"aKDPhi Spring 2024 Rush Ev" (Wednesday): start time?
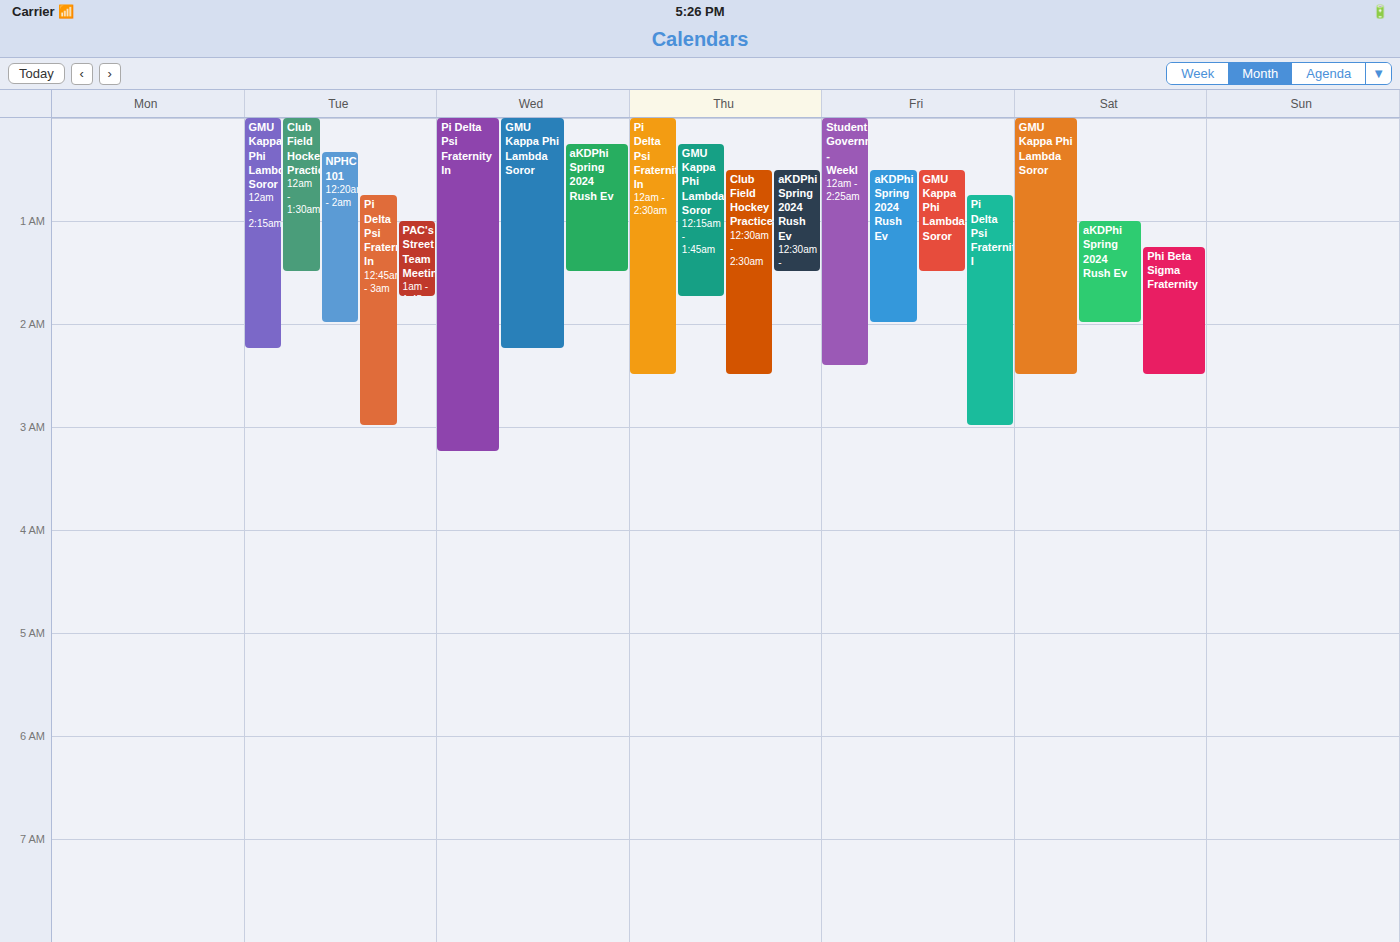
00:15